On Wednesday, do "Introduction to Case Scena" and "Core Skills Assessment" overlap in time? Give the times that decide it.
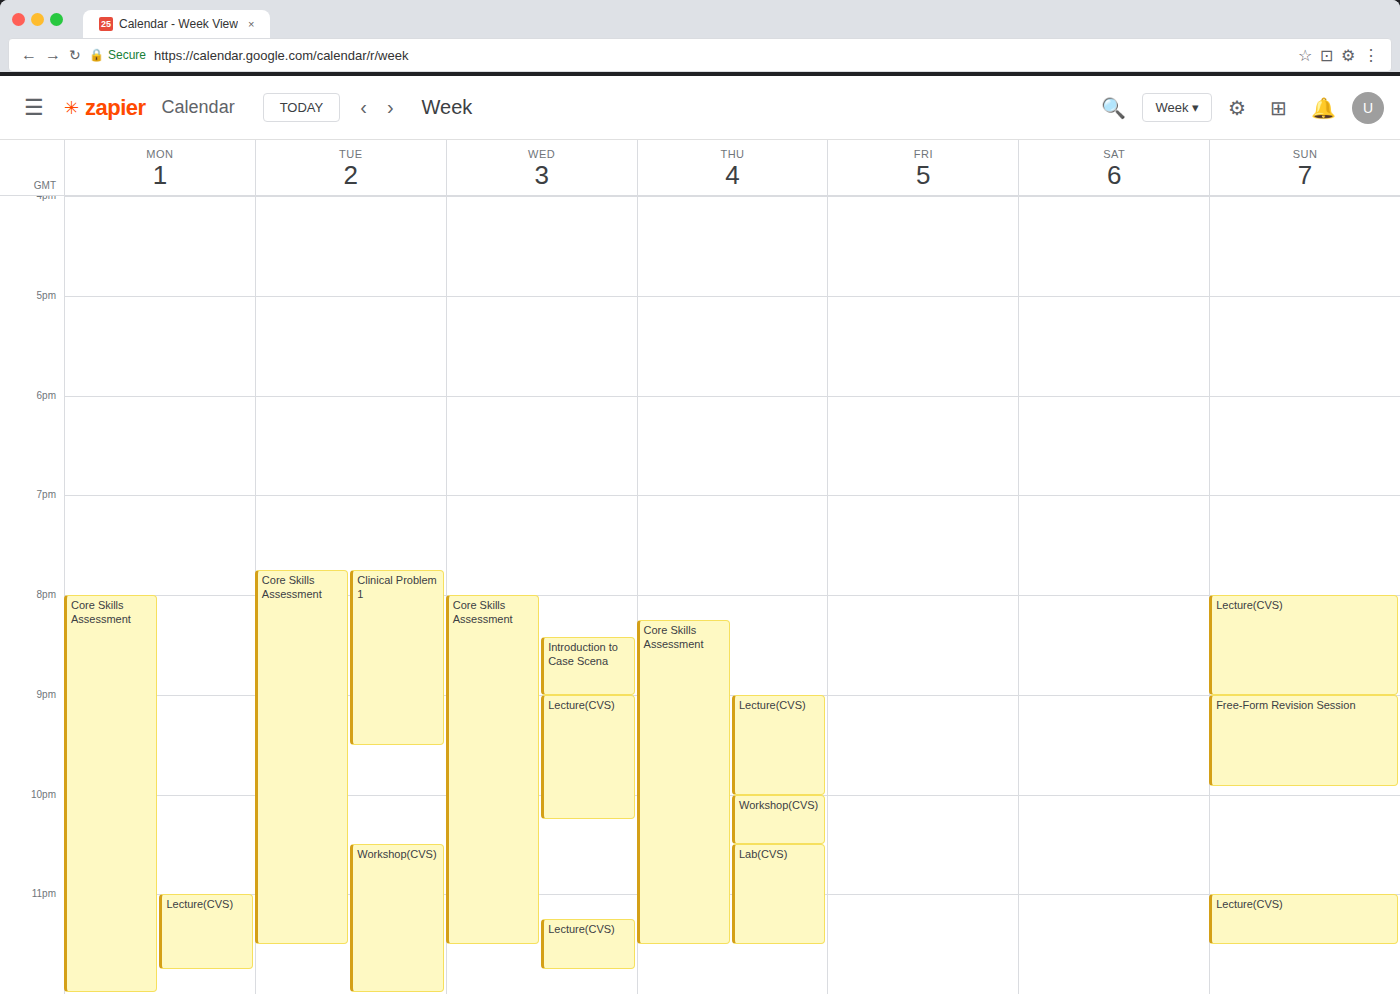
"Introduction to Case Scena" runs 8:25 PM to 9:00 PM, inside "Core Skills Assessment" -- they overlap.